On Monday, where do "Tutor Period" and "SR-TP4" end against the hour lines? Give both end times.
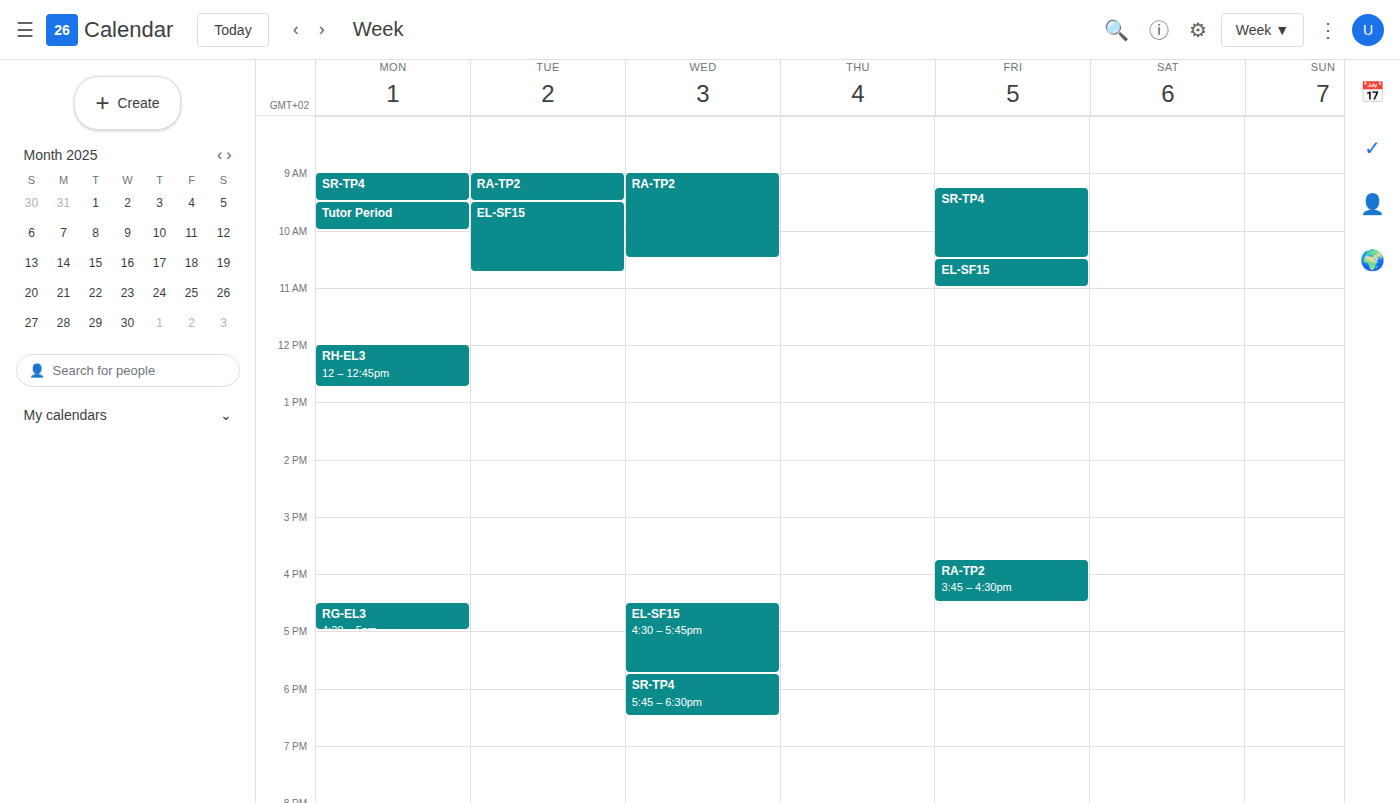
"Tutor Period": 10:00 AM, exactly on the 10 AM line. "SR-TP4": 9:30 AM, halfway between the 9 AM and 10 AM lines.